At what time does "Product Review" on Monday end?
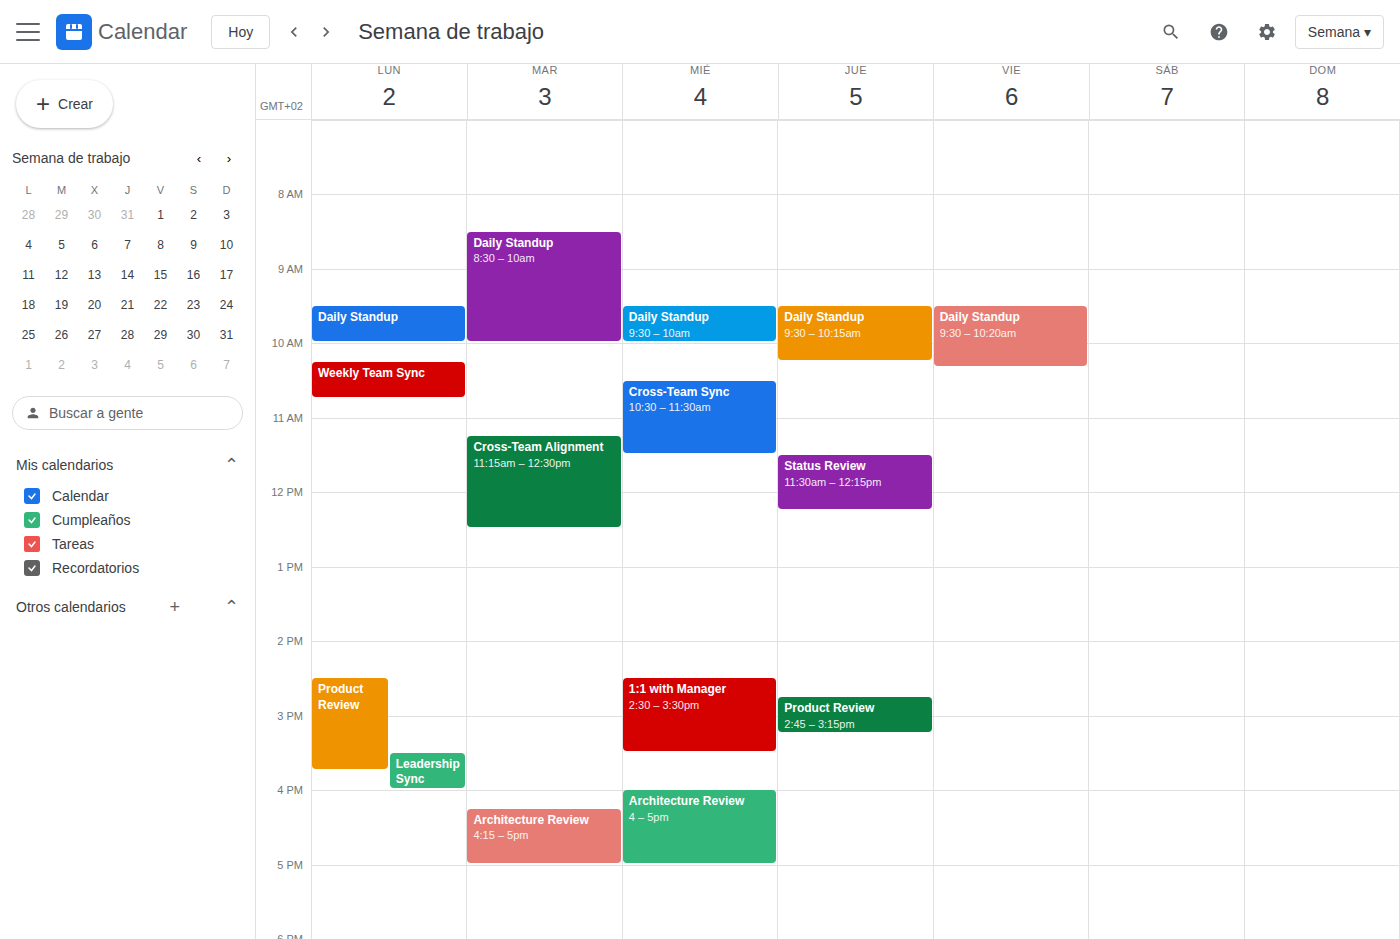
3:45 PM